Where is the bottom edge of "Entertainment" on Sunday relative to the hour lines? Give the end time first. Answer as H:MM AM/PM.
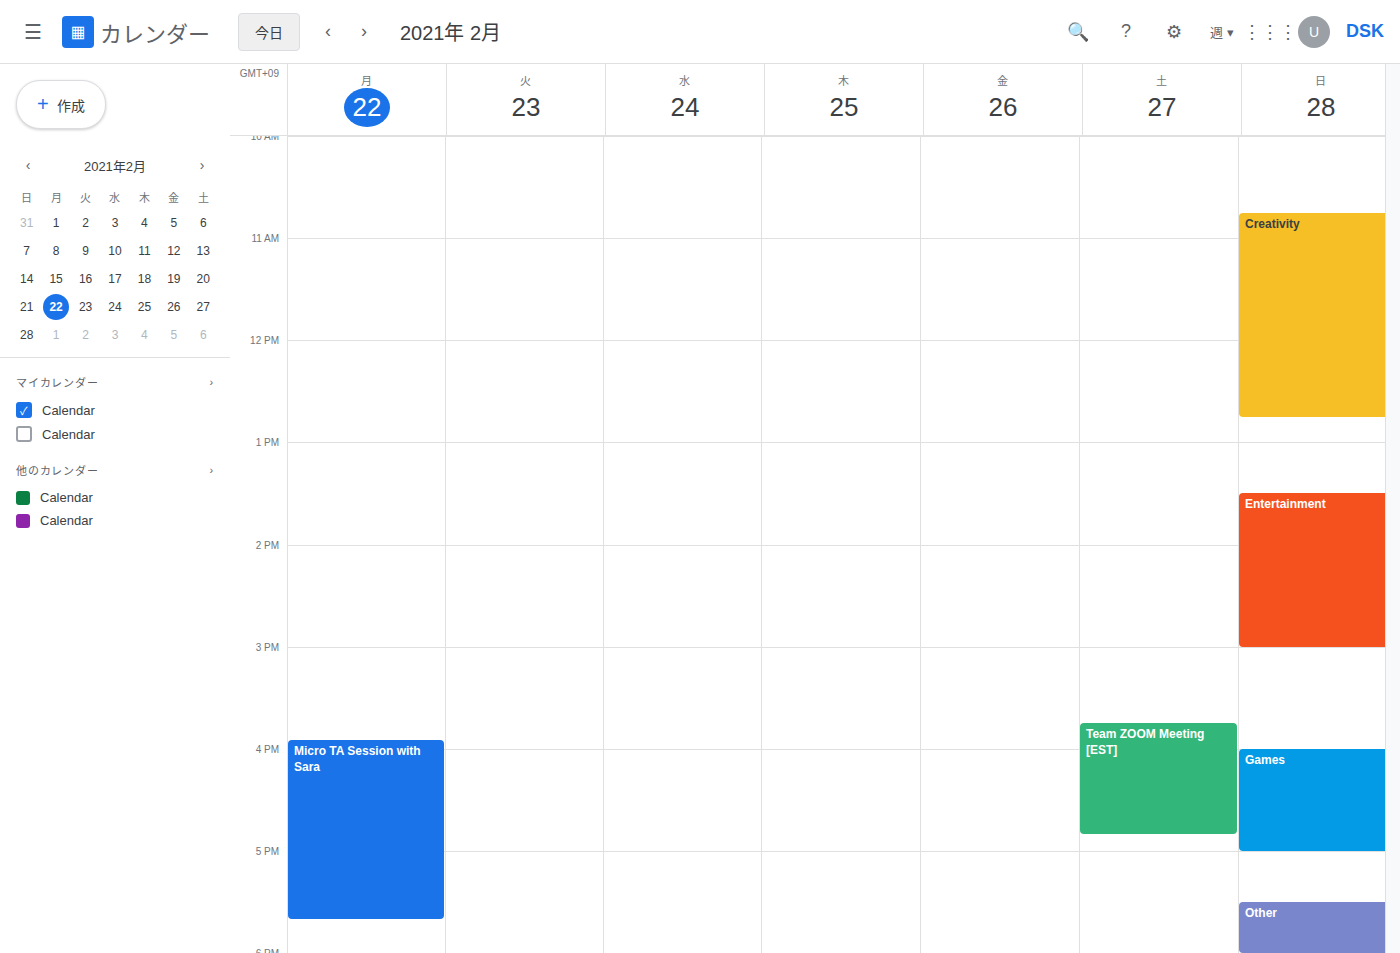
3:00 PM -- exactly on the 3 PM line.